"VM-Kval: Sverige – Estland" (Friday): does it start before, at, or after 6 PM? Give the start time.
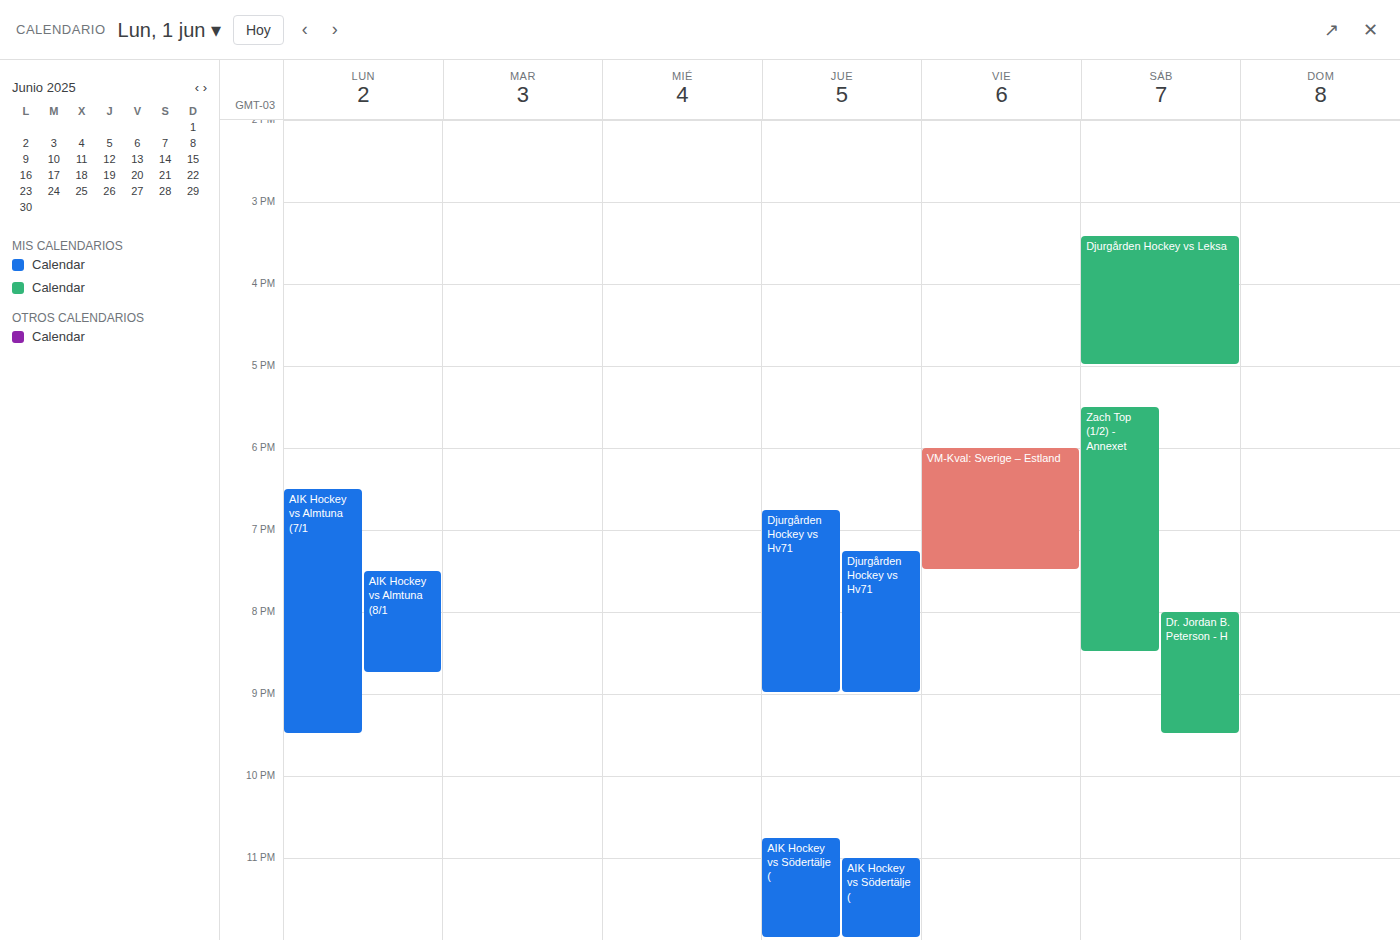
6:00 PM -- exactly at 6 PM, on the 6 PM line.